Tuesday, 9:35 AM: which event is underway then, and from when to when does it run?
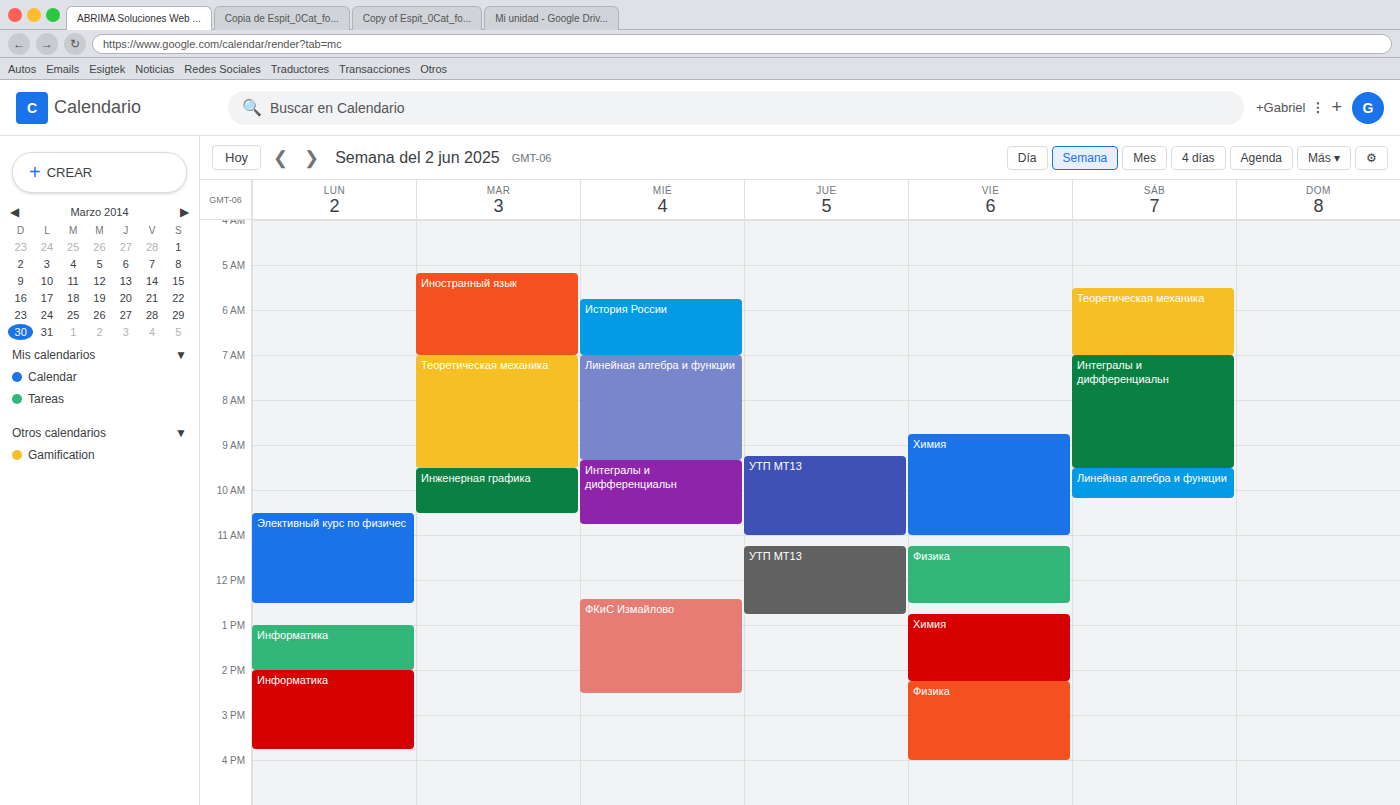
"Инженерная графика", 9:30 AM to 10:30 AM